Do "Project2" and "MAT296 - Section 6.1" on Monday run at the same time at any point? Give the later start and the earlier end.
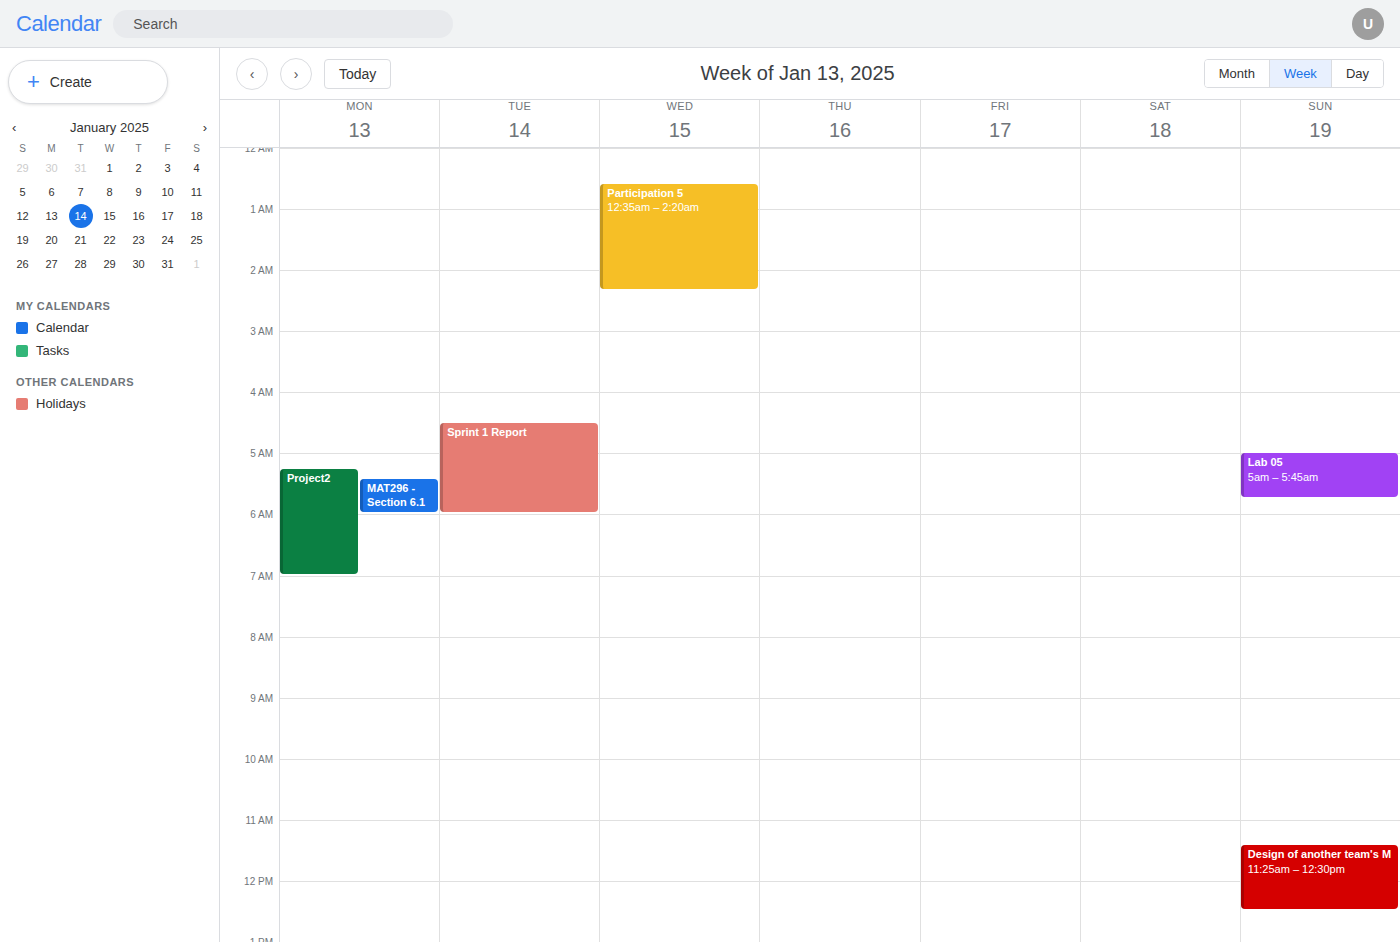
"MAT296 - Section 6.1" runs 05:25 to 06:00, inside "Project2" -- they overlap.